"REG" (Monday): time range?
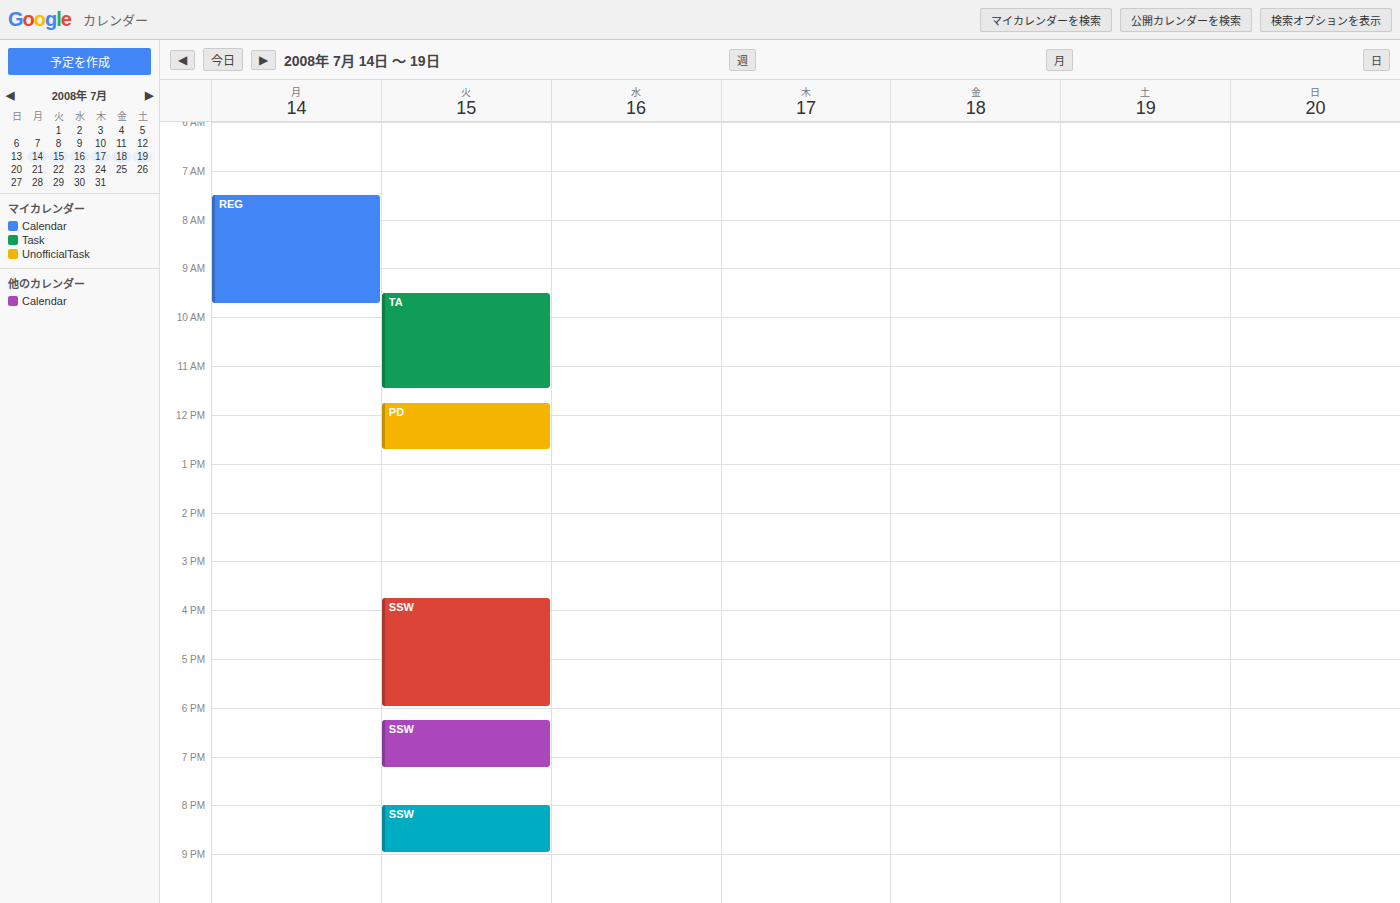
7:30 AM to 9:45 AM